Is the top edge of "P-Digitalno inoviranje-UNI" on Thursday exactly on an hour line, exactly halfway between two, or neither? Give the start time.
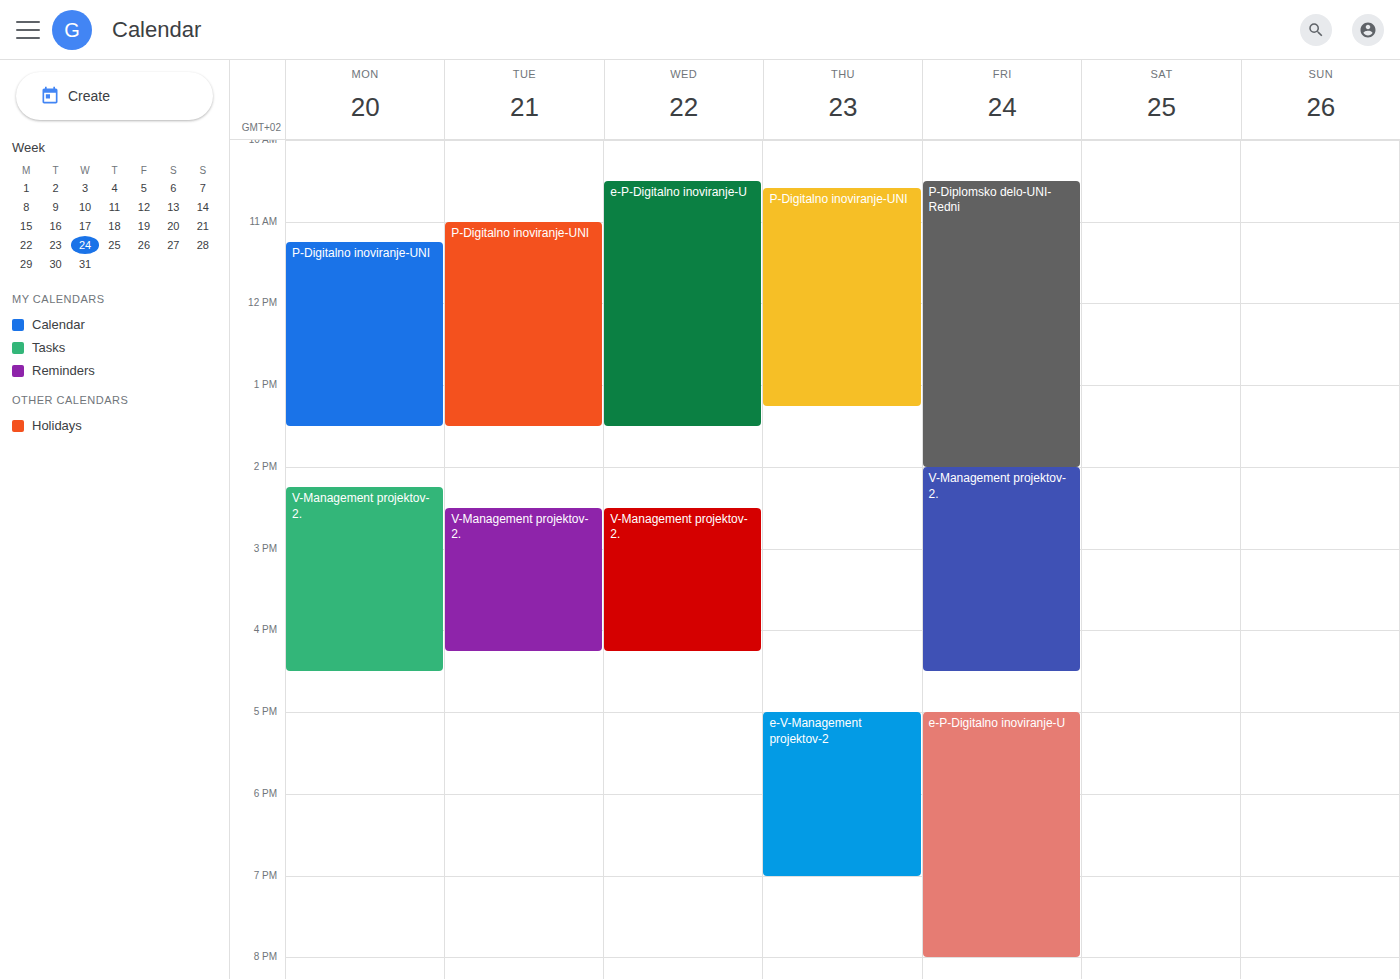
10:35 AM -- neither: 35 minutes below the 10 AM line and 25 minutes above the 11 AM line.